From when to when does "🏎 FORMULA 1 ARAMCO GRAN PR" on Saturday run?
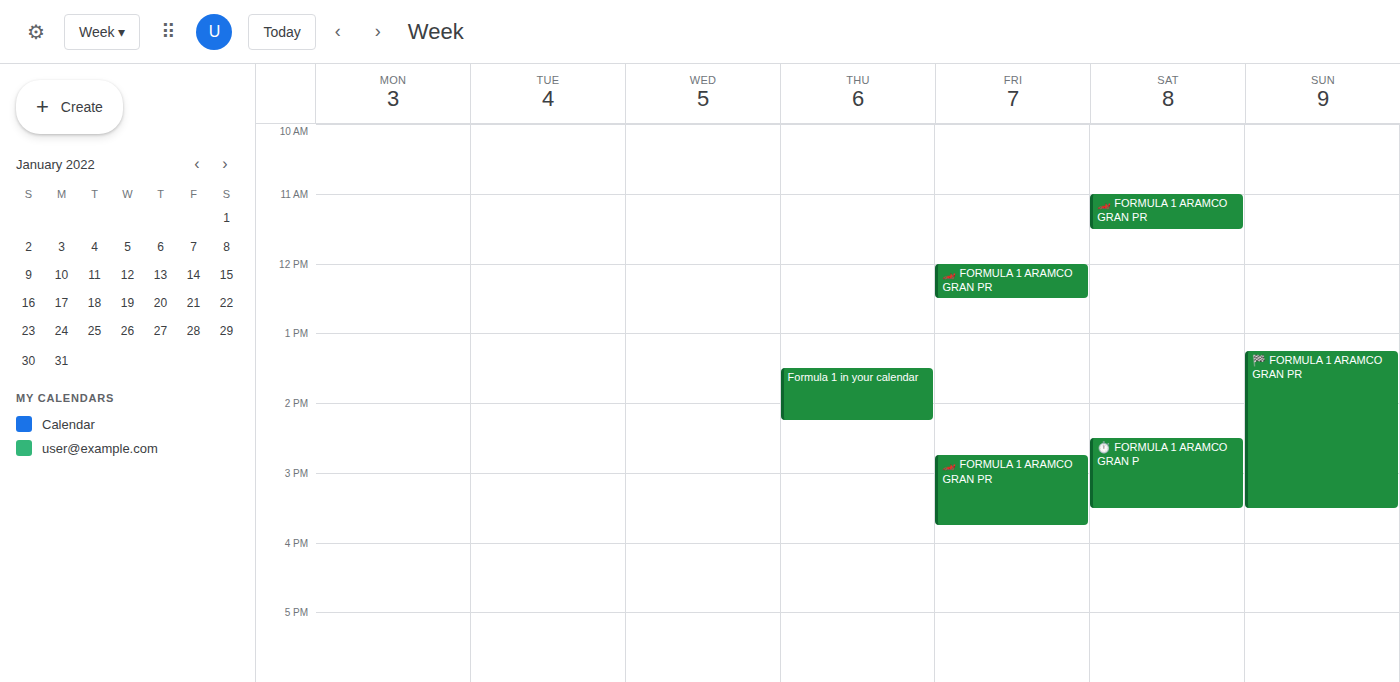
11:00 AM to 11:30 AM